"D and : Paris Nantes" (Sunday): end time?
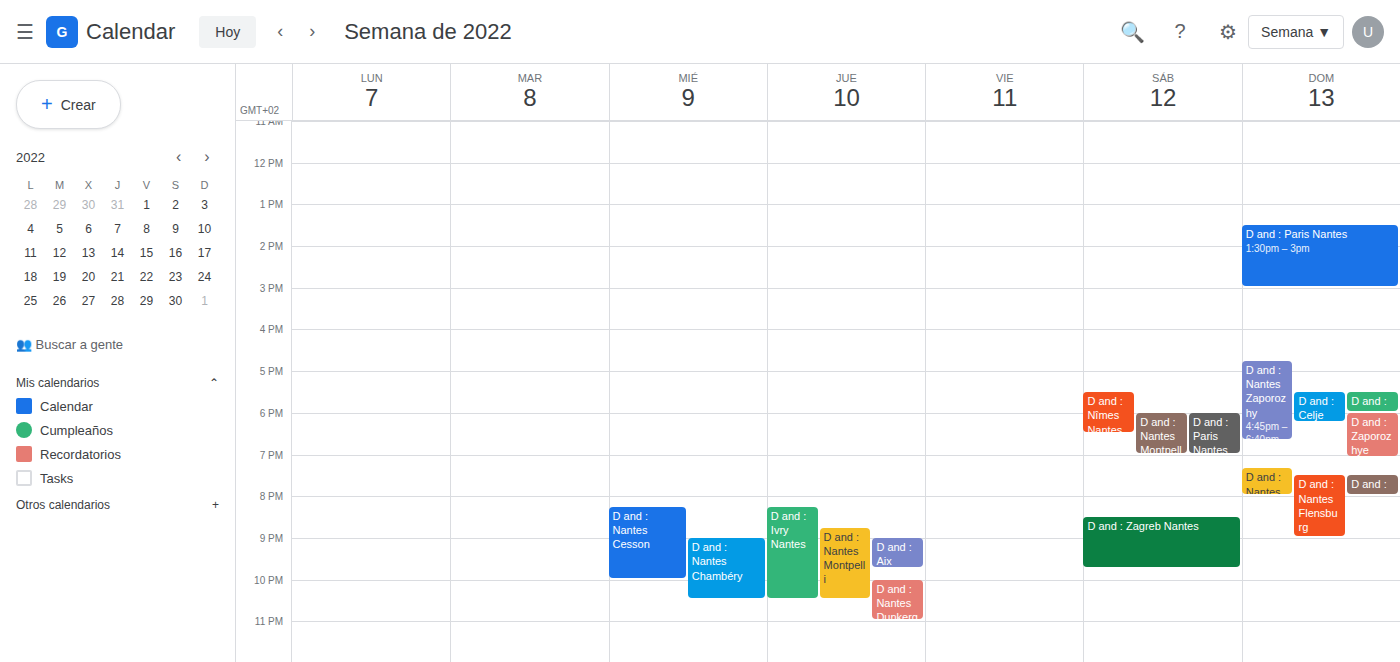
3:00 PM